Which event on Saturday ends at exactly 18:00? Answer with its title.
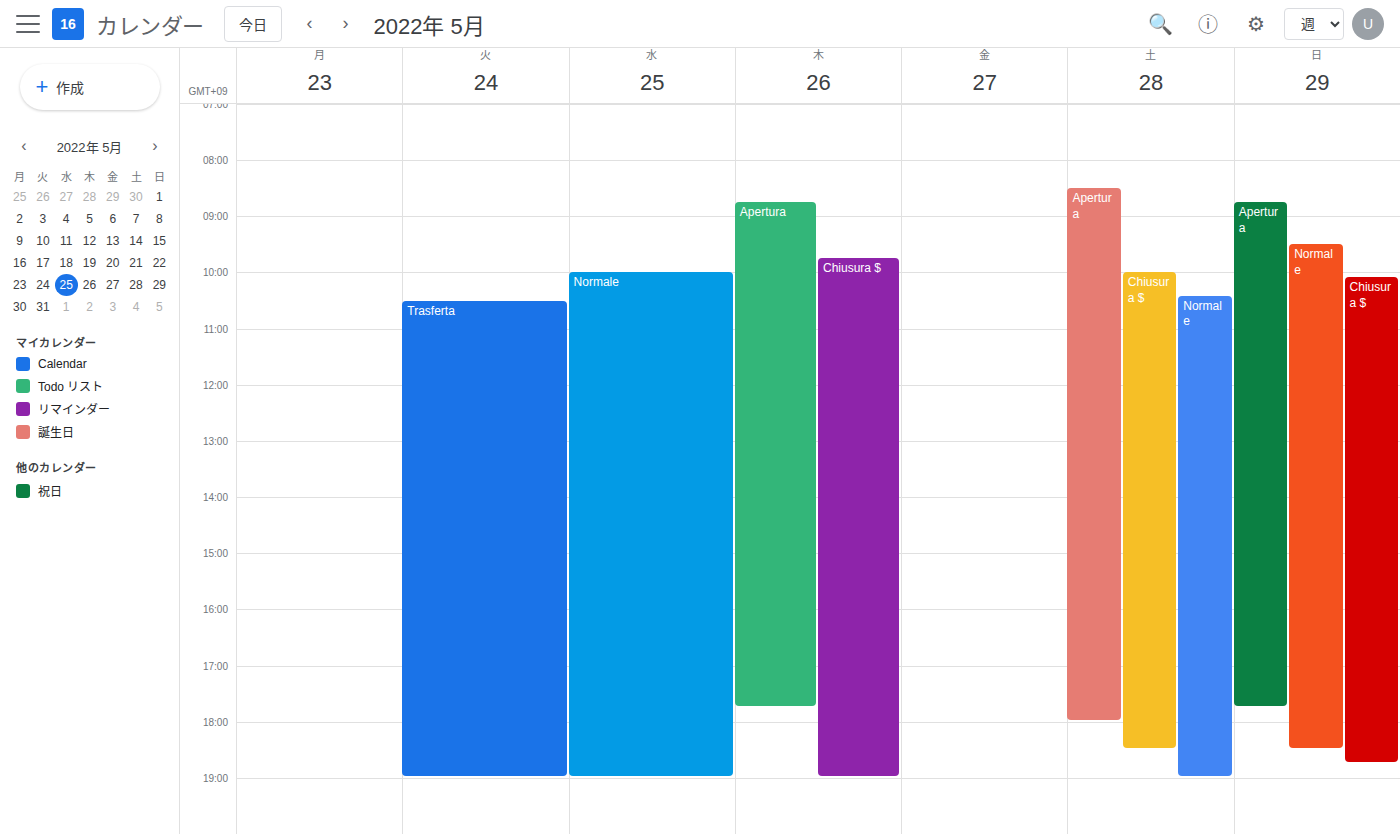
"Apertura"